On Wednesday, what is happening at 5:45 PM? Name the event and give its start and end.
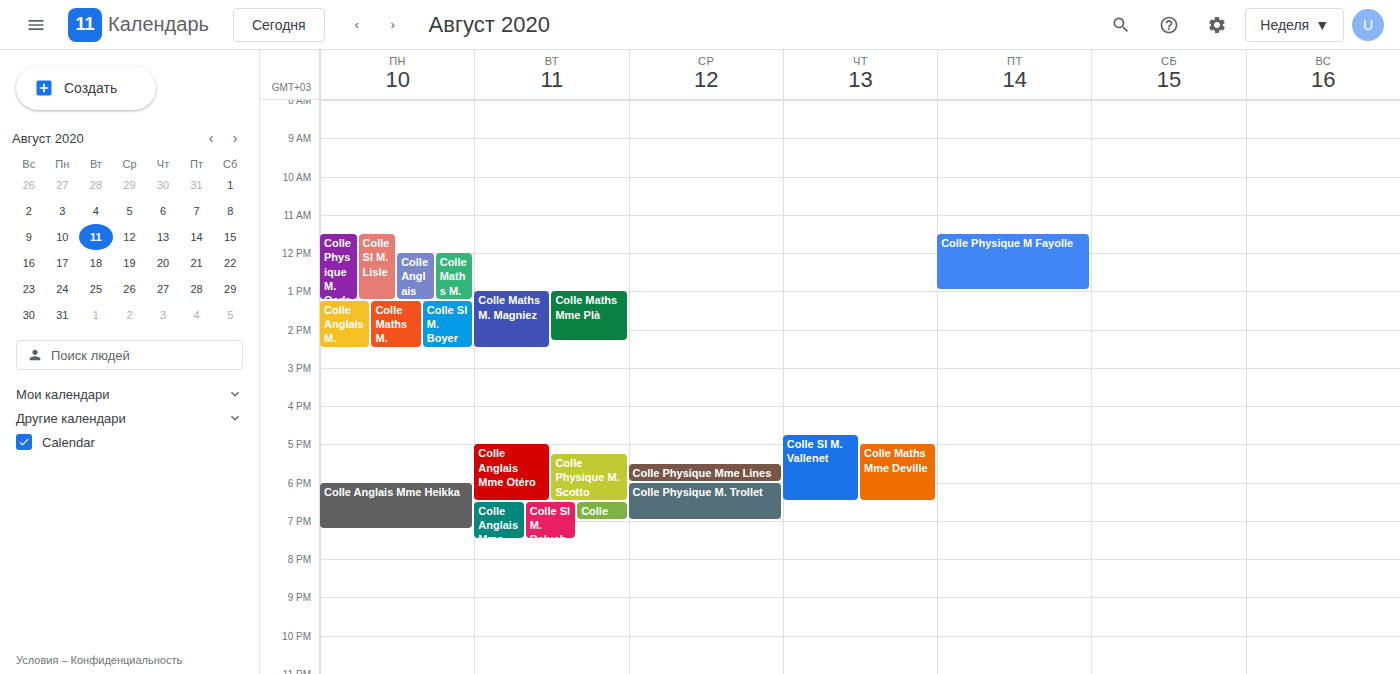
"Colle Physique Mme Lines", 5:30 PM to 6:00 PM